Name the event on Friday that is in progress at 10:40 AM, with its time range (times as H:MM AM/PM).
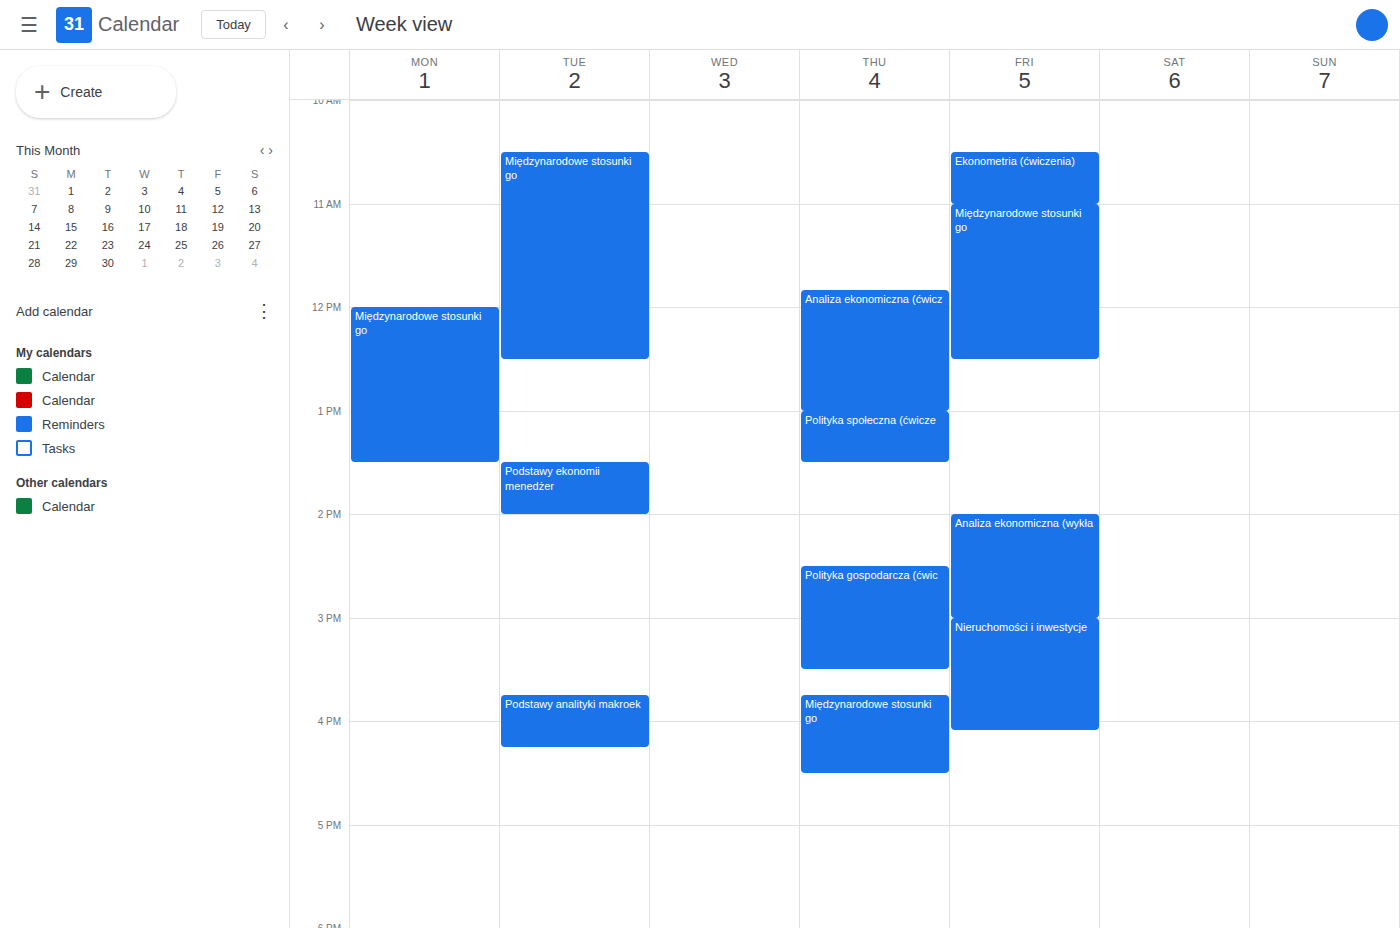
"Ekonometria (ćwiczenia)", 10:30 AM to 11:00 AM